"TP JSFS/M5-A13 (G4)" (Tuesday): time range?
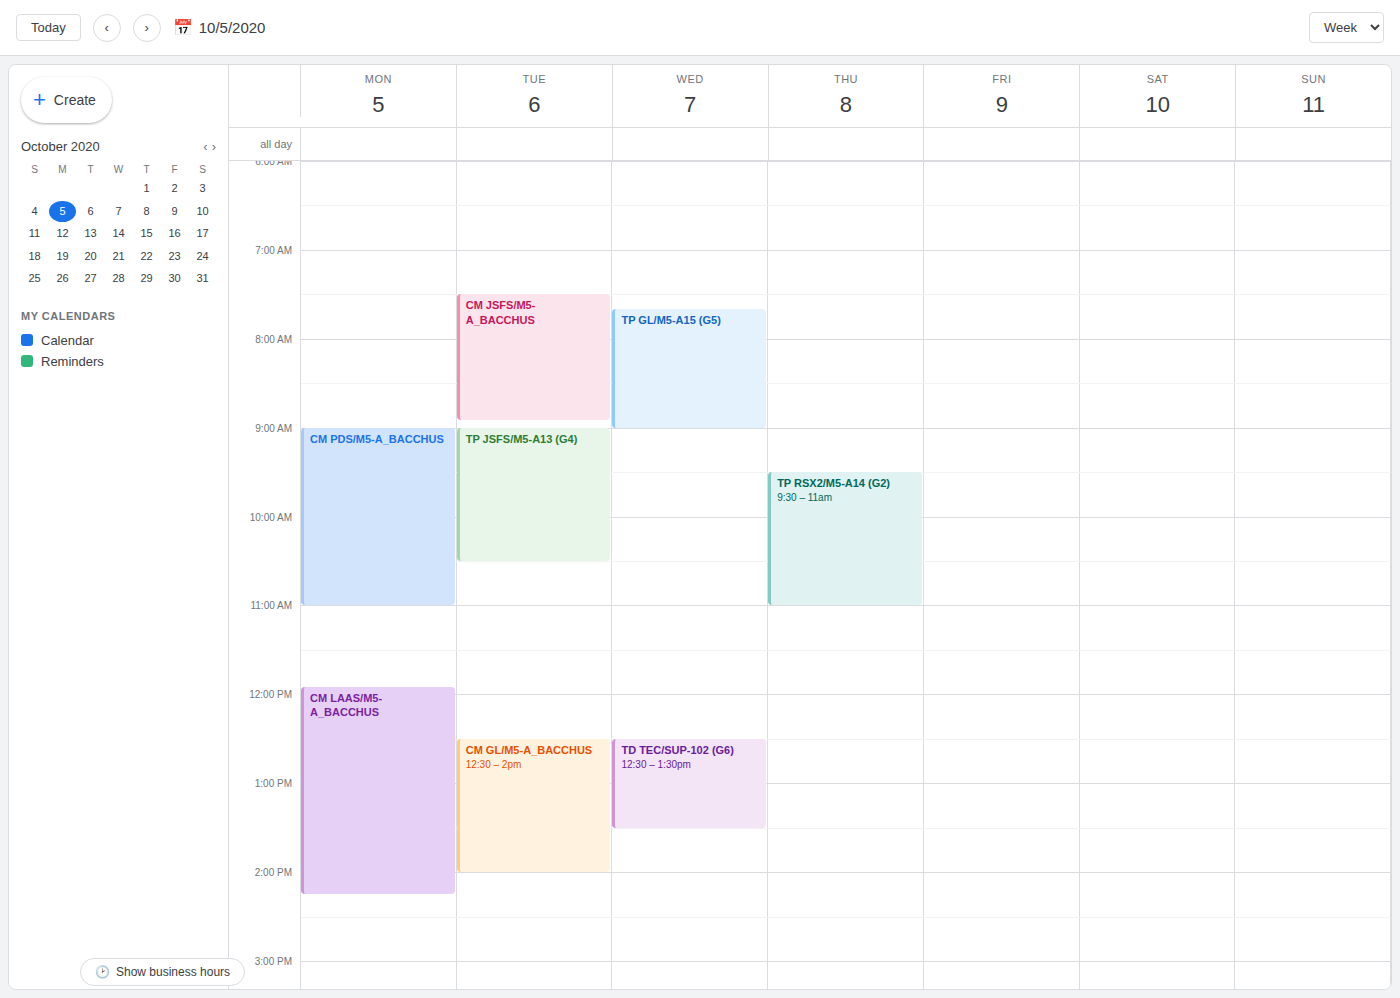
9:00 AM to 10:30 AM